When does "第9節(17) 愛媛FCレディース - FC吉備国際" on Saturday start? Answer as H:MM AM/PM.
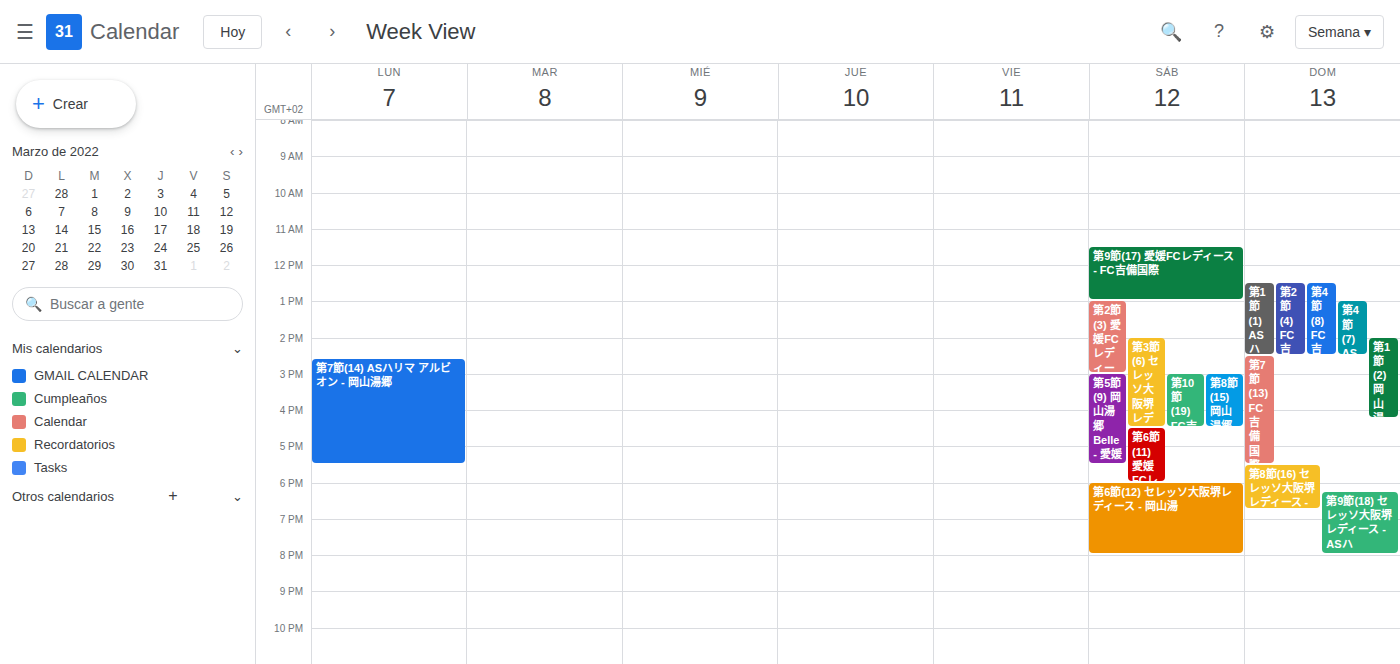
11:30 AM